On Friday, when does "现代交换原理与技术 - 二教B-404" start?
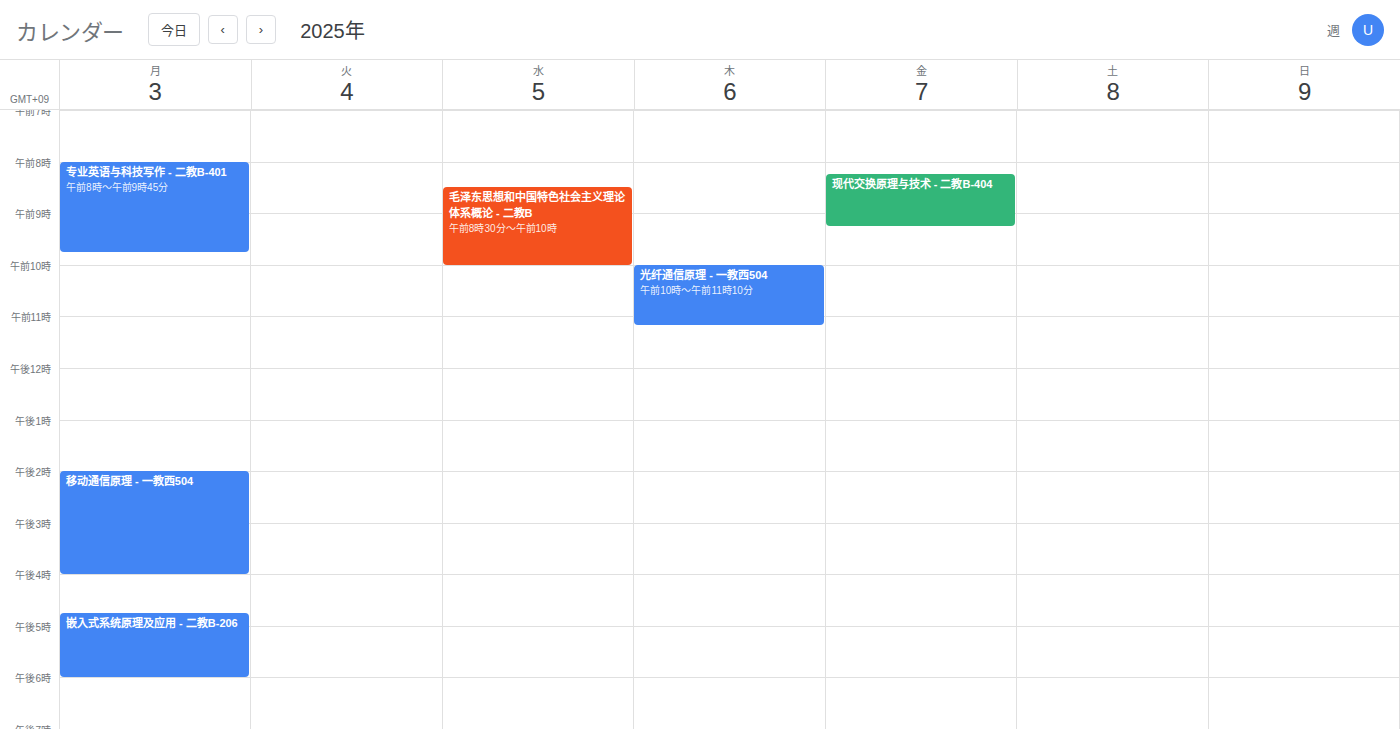
8:15 AM